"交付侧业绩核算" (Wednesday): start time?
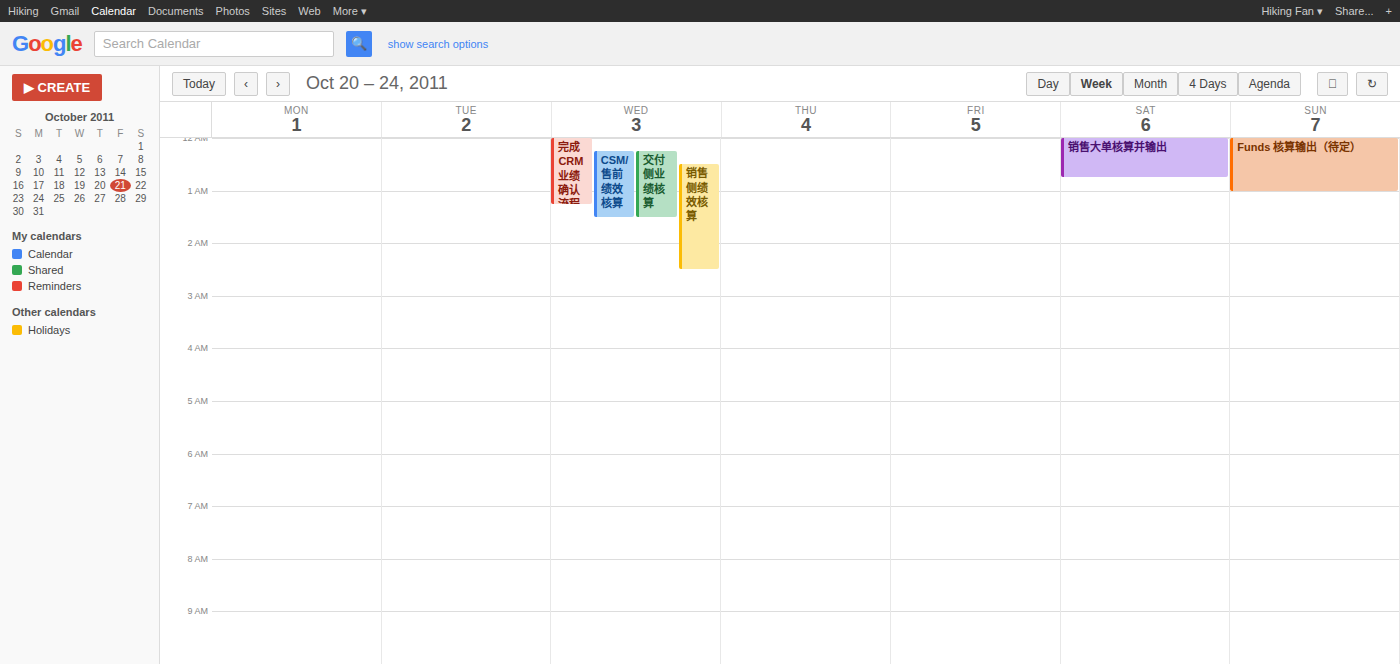
12:15 AM